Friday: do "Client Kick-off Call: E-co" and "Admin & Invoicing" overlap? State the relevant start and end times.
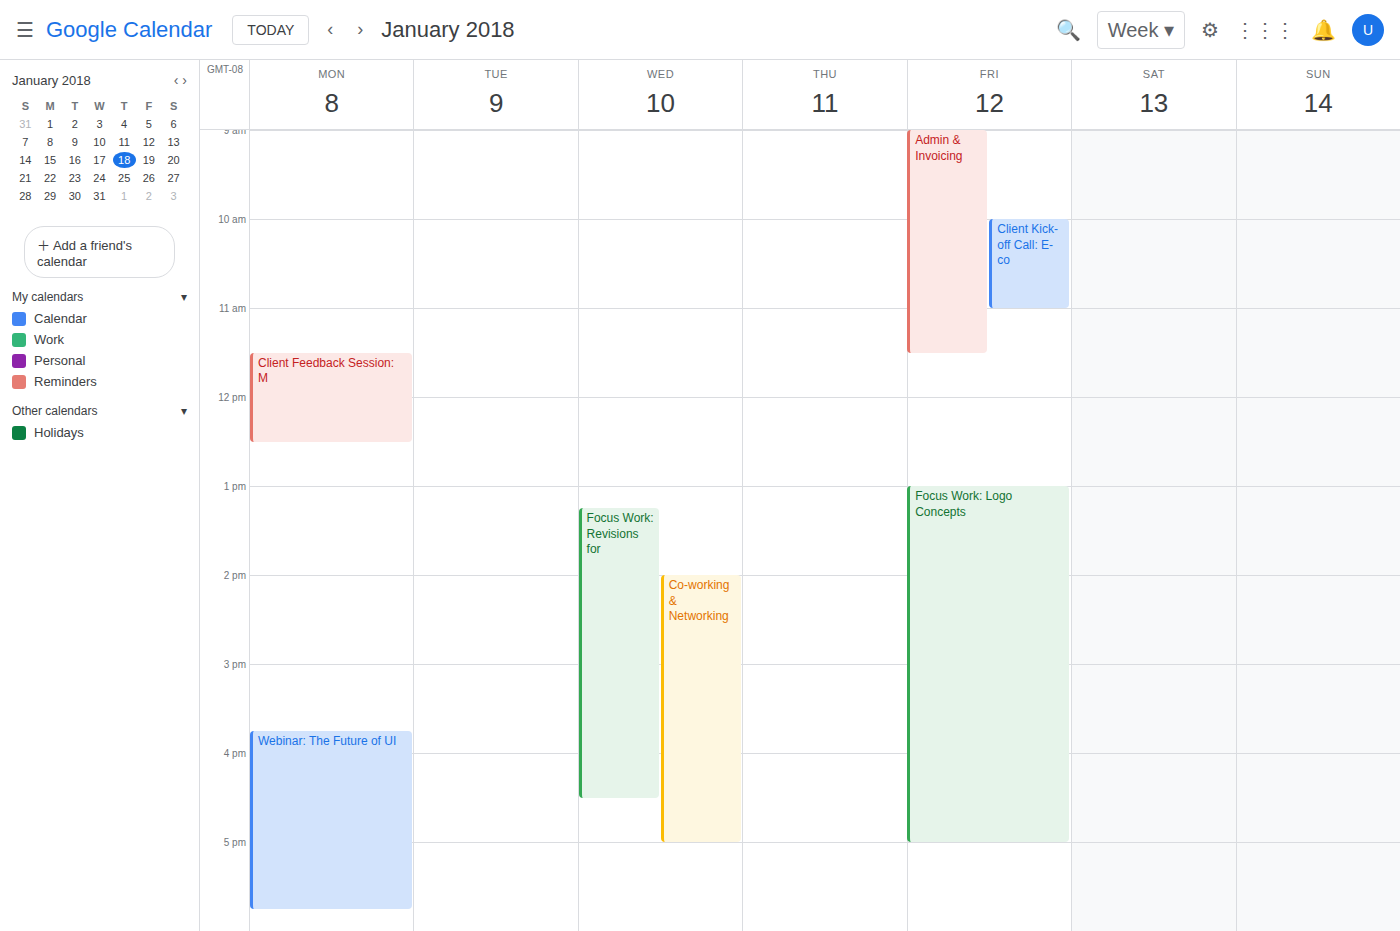
"Client Kick-off Call: E-co" runs 10:00 AM to 11:00 AM, inside "Admin & Invoicing" -- they overlap.